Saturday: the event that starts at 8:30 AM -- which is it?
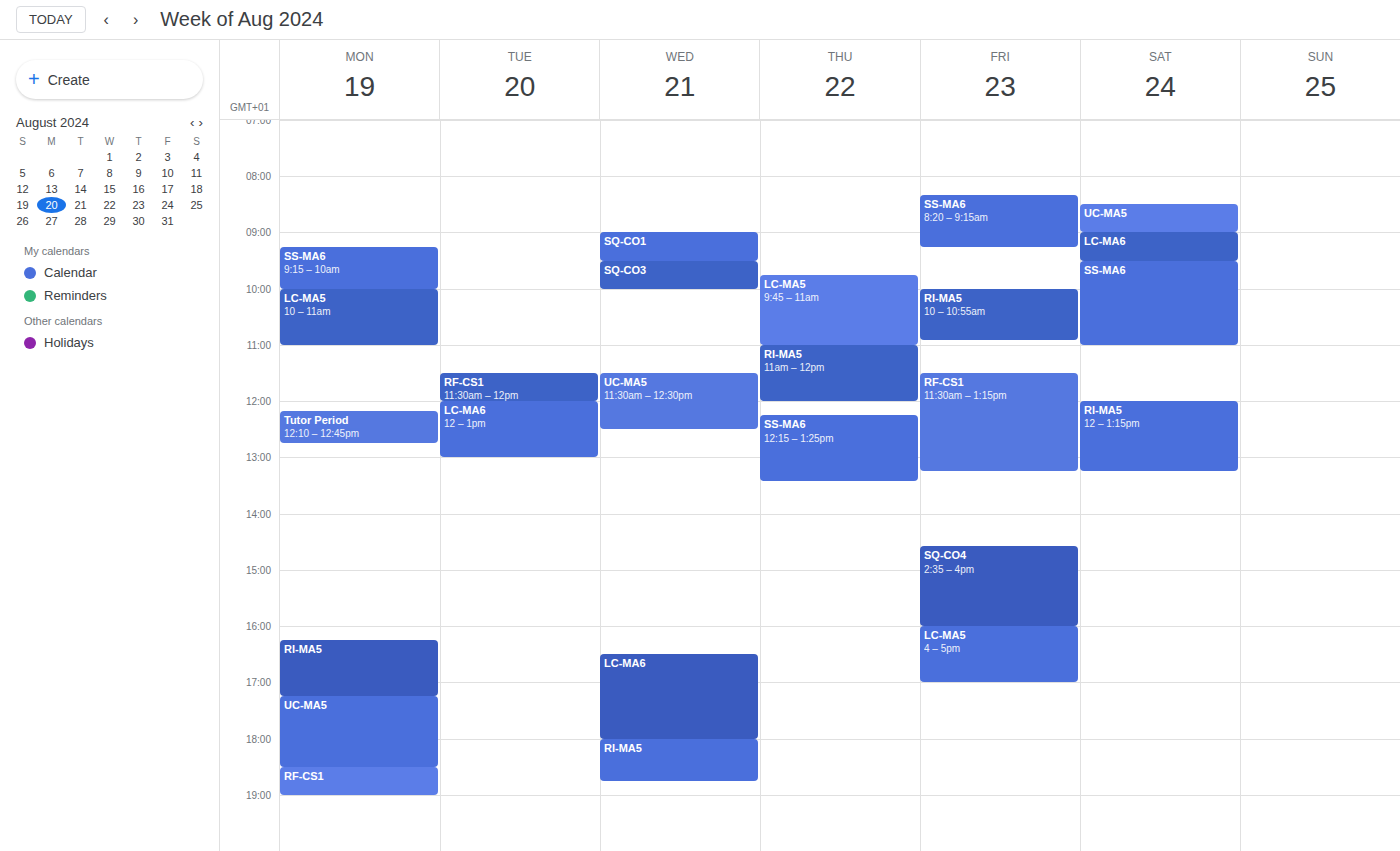
"UC-MA5"